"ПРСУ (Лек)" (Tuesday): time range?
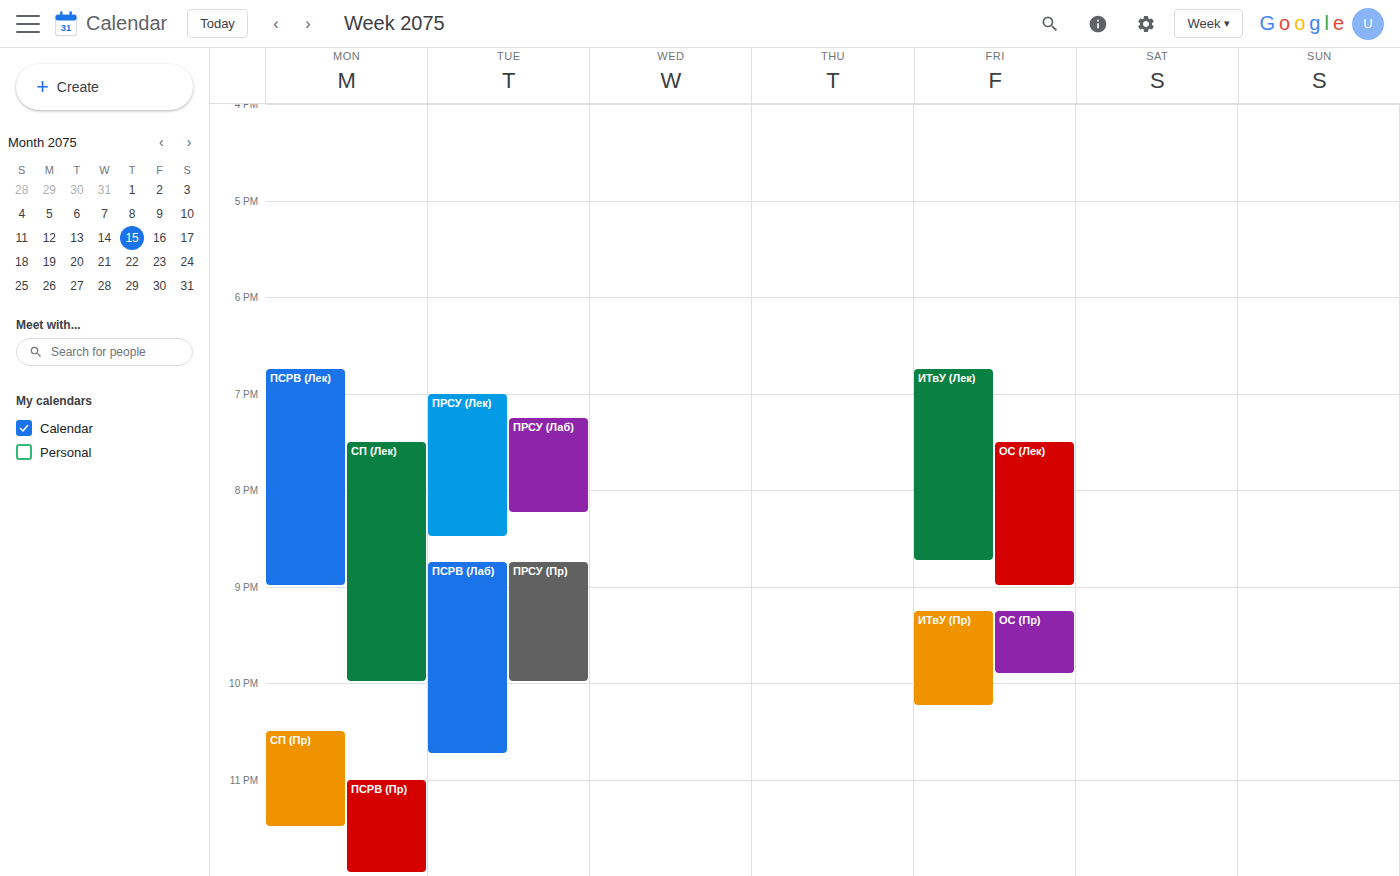
7:00 PM to 8:30 PM